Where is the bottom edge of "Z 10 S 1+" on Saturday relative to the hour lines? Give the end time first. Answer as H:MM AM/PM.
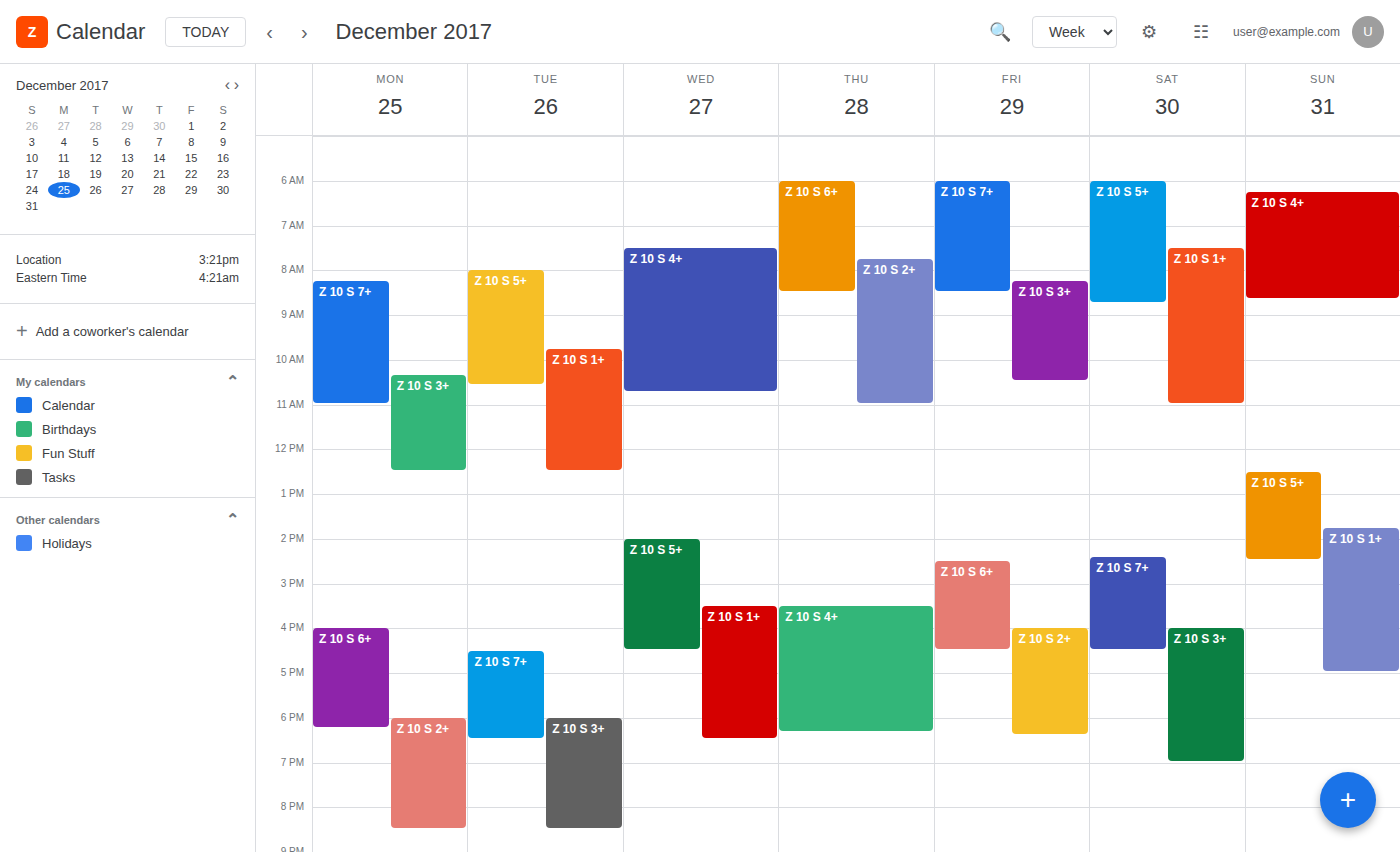
11:00 AM -- exactly on the 11 AM line.